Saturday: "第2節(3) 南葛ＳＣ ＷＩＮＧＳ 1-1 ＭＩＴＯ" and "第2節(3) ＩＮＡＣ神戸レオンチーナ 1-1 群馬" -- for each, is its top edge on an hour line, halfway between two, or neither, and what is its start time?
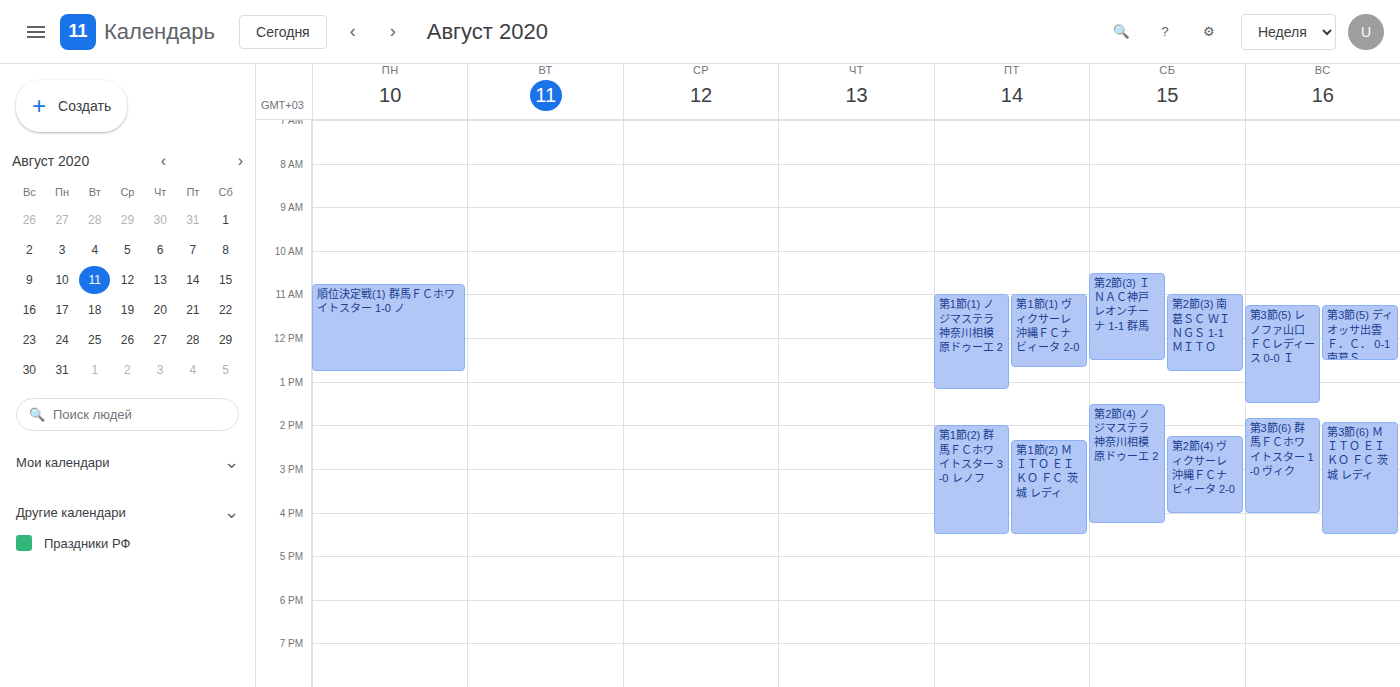
"第2節(3) 南葛ＳＣ ＷＩＮＧＳ 1-1 ＭＩＴＯ": 11:00 AM, exactly on the 11 AM line. "第2節(3) ＩＮＡＣ神戸レオンチーナ 1-1 群馬": 10:30 AM, halfway between the 10 AM and 11 AM lines.